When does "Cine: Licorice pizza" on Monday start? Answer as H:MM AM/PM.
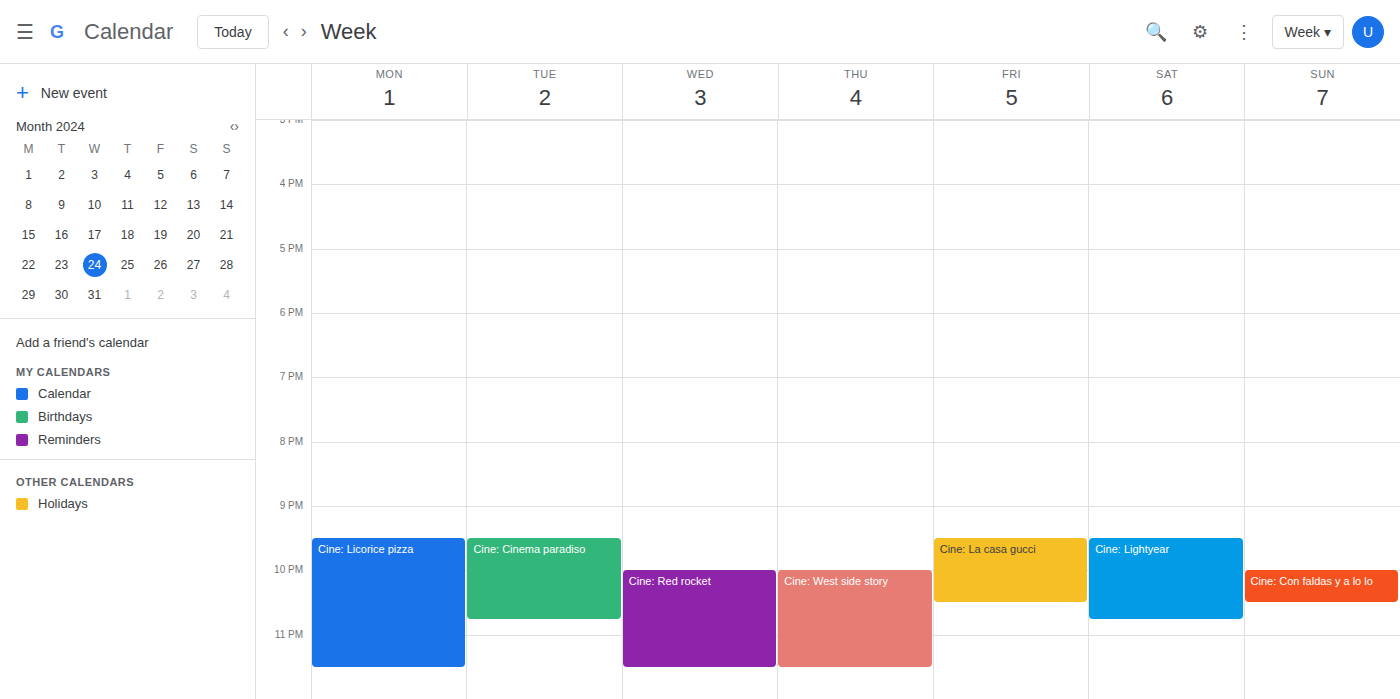
9:30 PM